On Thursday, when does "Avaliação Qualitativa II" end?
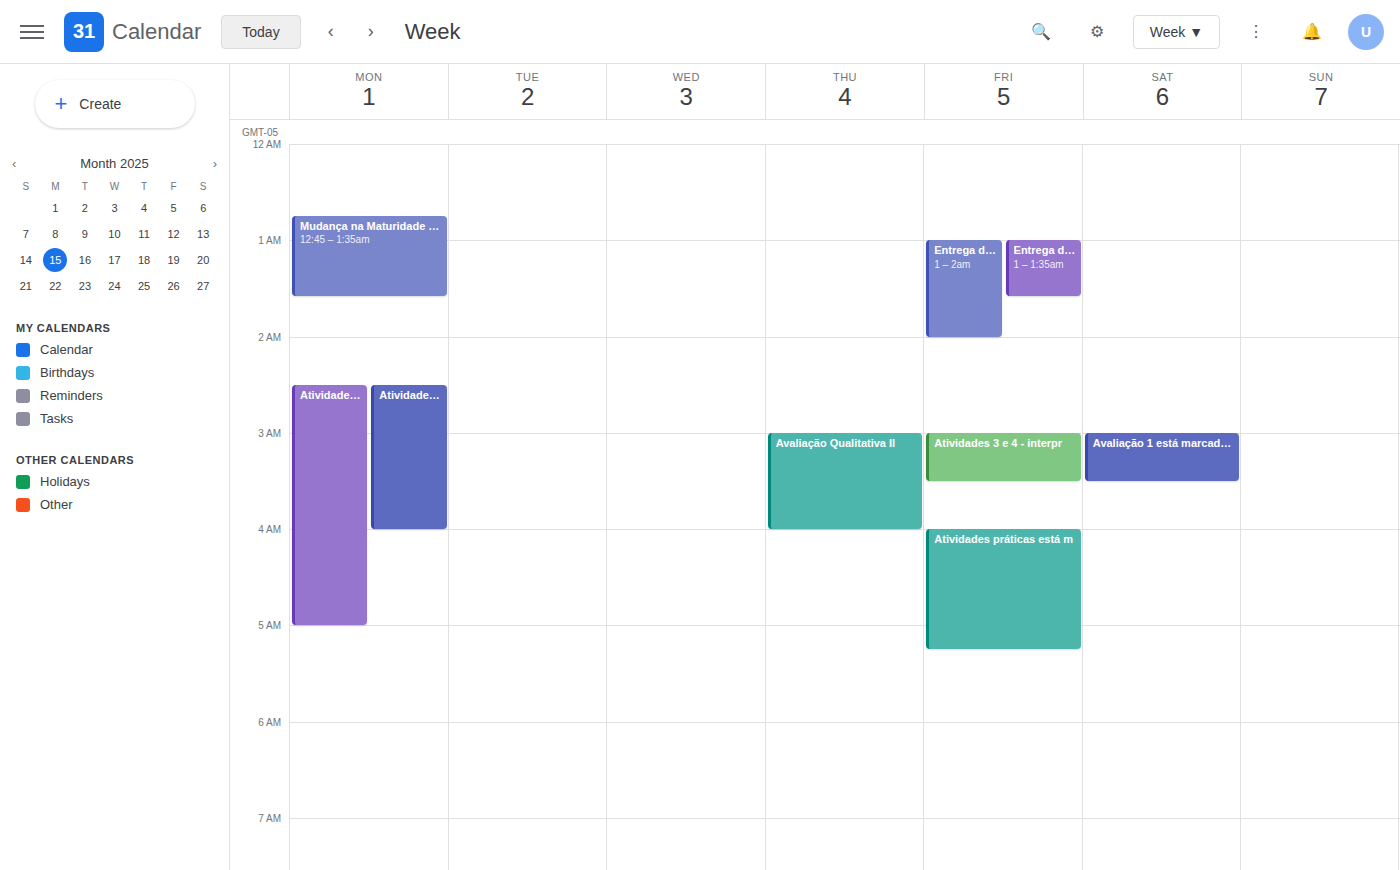
4:00 AM